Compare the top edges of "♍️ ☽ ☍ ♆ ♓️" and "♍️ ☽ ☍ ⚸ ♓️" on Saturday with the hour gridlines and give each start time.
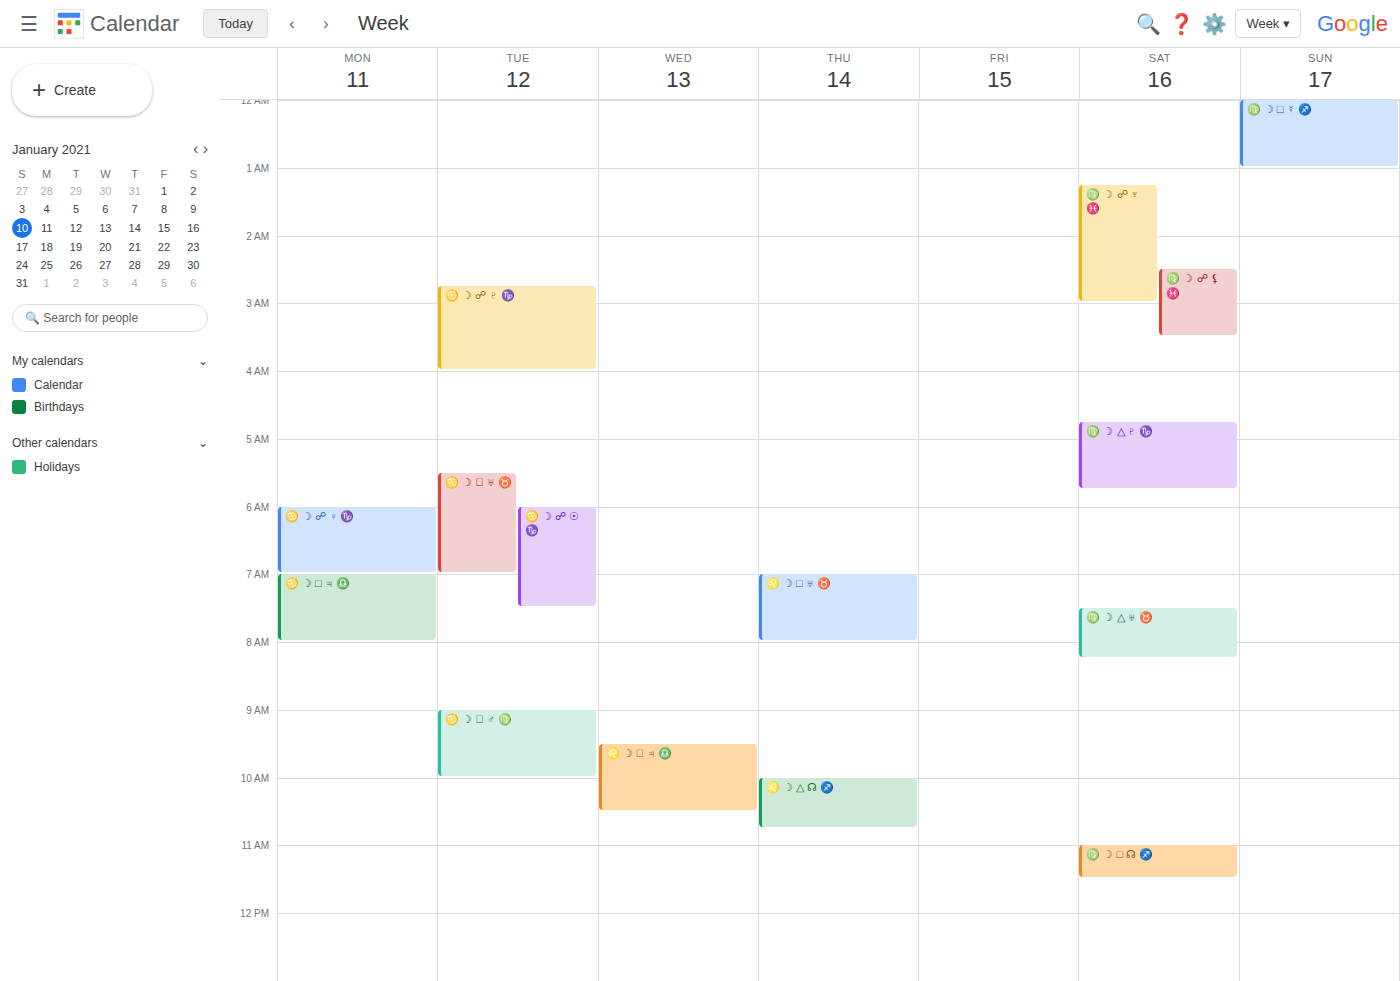
"♍️ ☽ ☍ ♆ ♓️": 1:15 AM, neither: a quarter of the way from the 1 AM line to the 2 AM line. "♍️ ☽ ☍ ⚸ ♓️": 2:30 AM, halfway between the 2 AM and 3 AM lines.